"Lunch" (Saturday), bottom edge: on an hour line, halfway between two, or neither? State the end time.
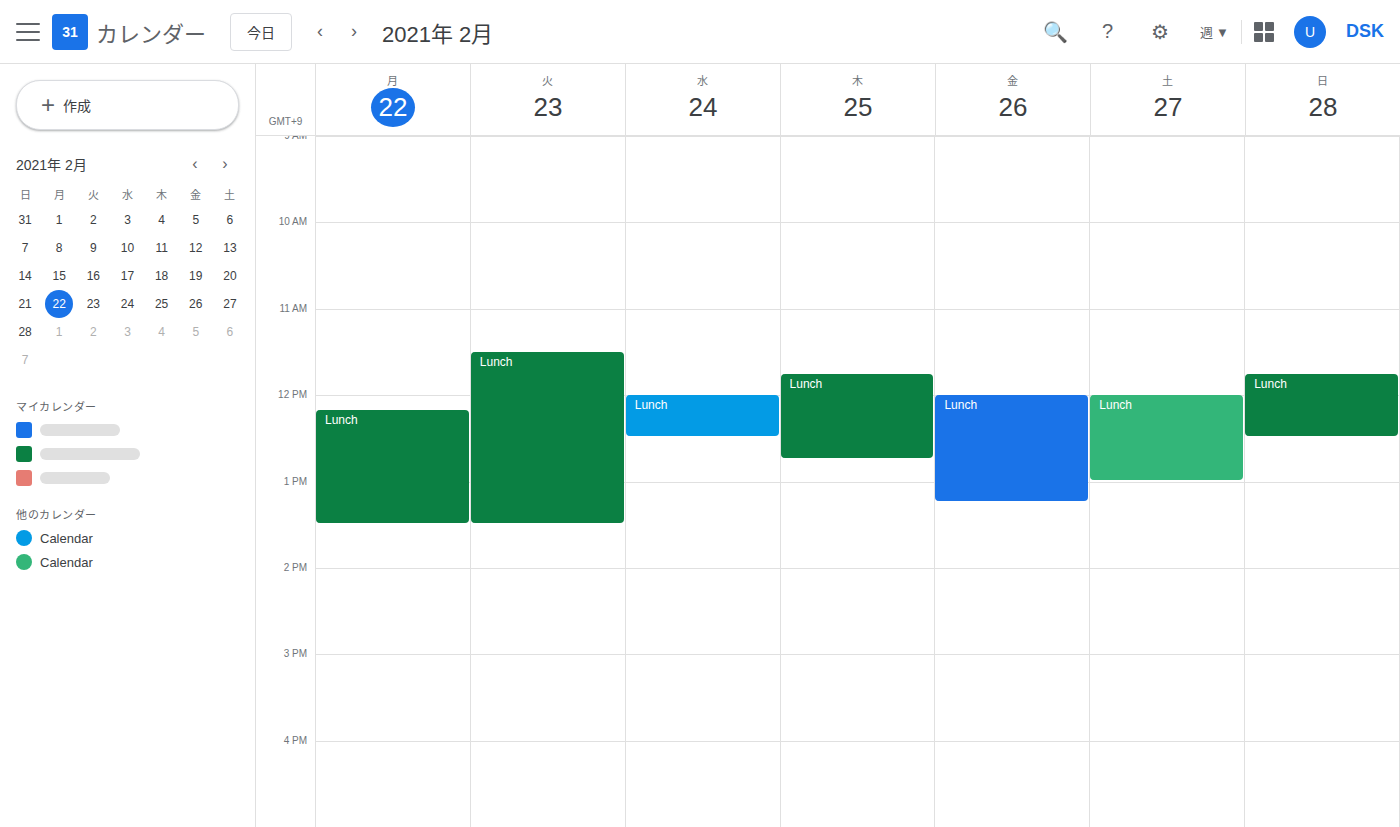
1:00 PM -- exactly on the 1 PM line.